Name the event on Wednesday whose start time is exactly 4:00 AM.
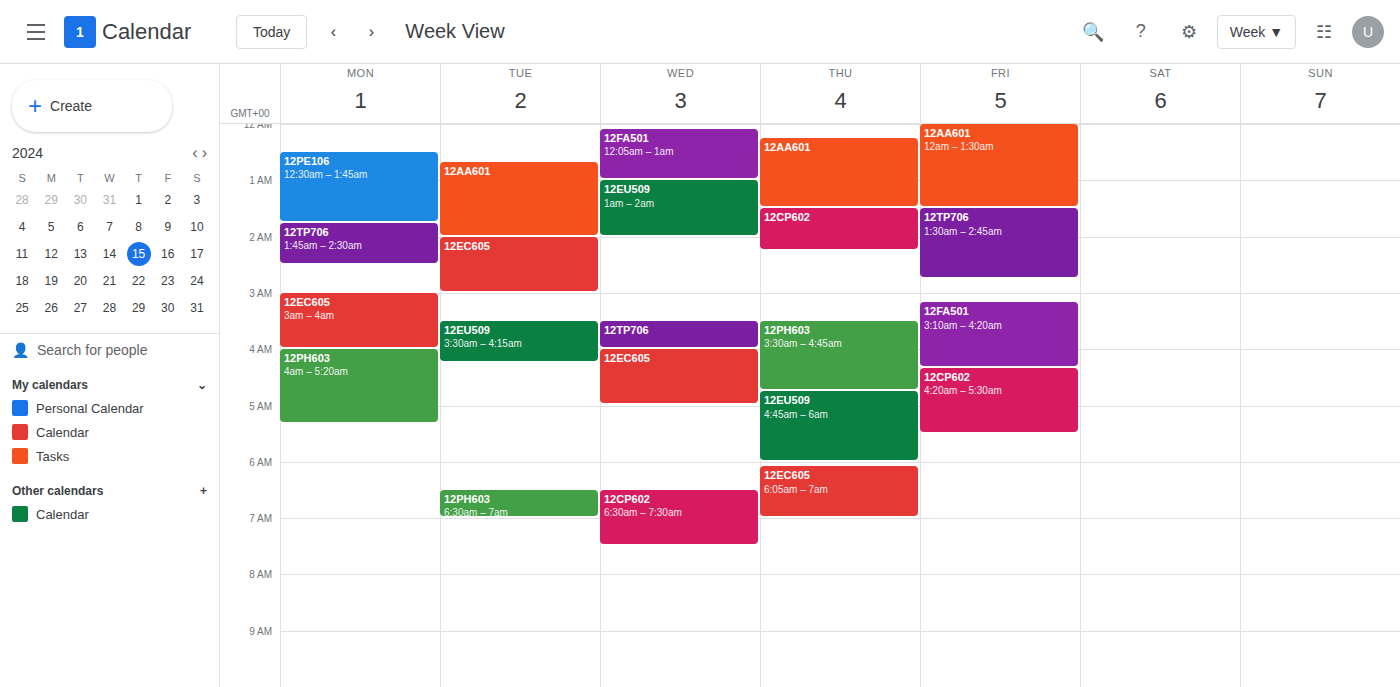
"12EC605"